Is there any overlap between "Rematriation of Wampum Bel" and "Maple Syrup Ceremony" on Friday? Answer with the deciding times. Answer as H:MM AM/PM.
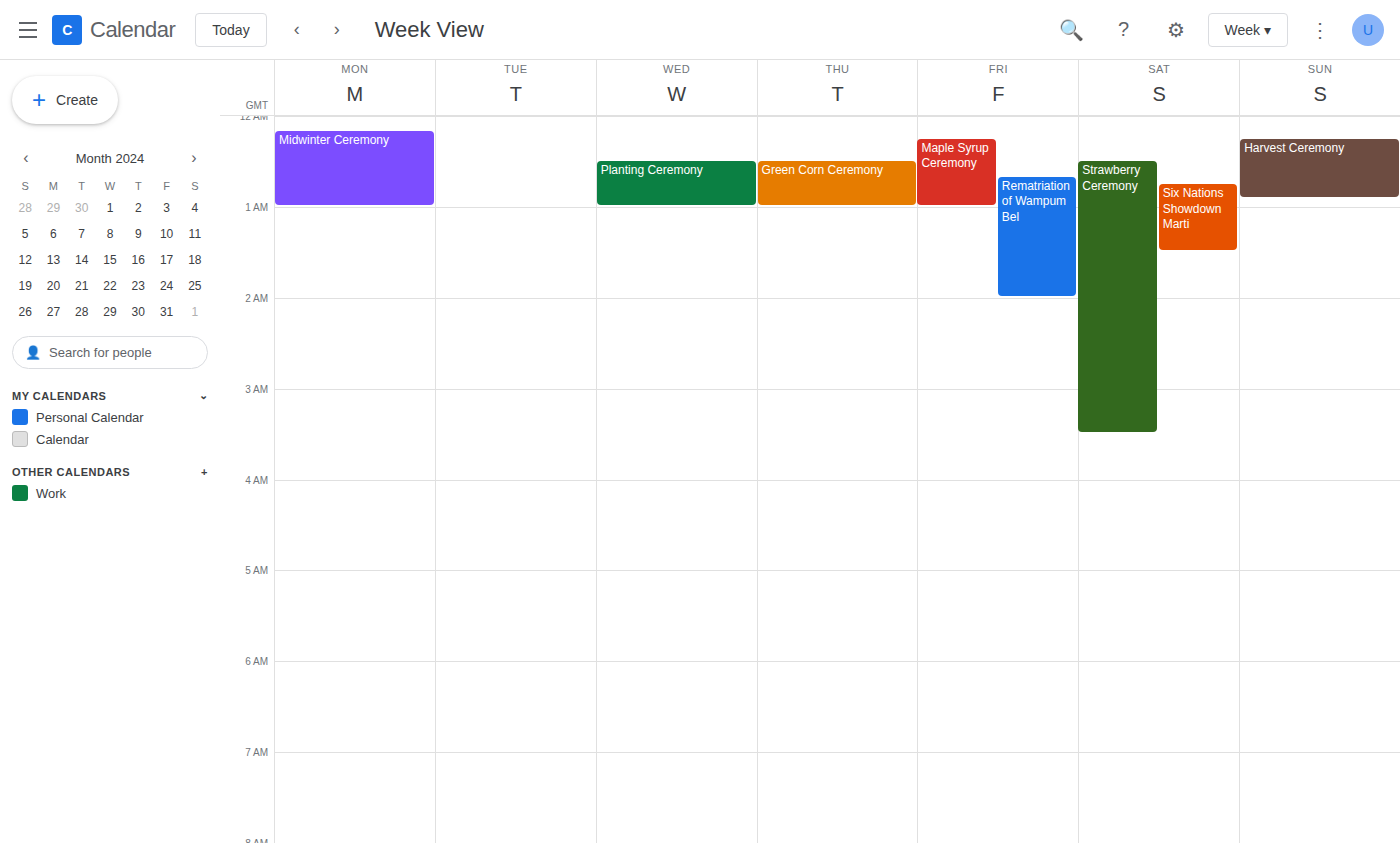
"Rematriation of Wampum Bel" starts at 12:40 AM, before "Maple Syrup Ceremony" ends at 1:00 AM -- they overlap.